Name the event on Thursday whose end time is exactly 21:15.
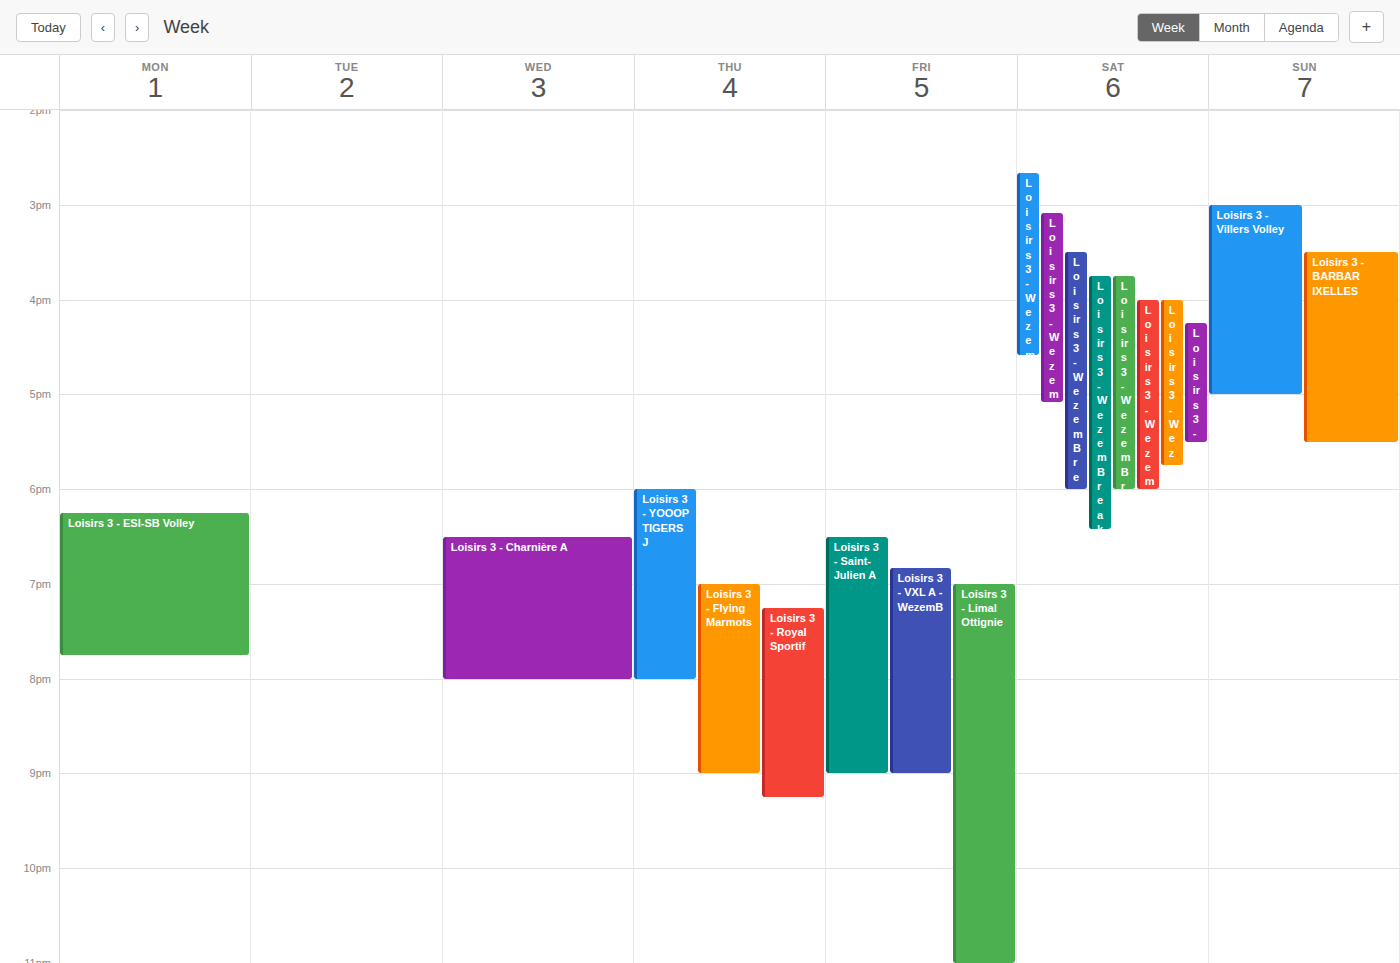
"Loisirs 3 - Royal Sportif"